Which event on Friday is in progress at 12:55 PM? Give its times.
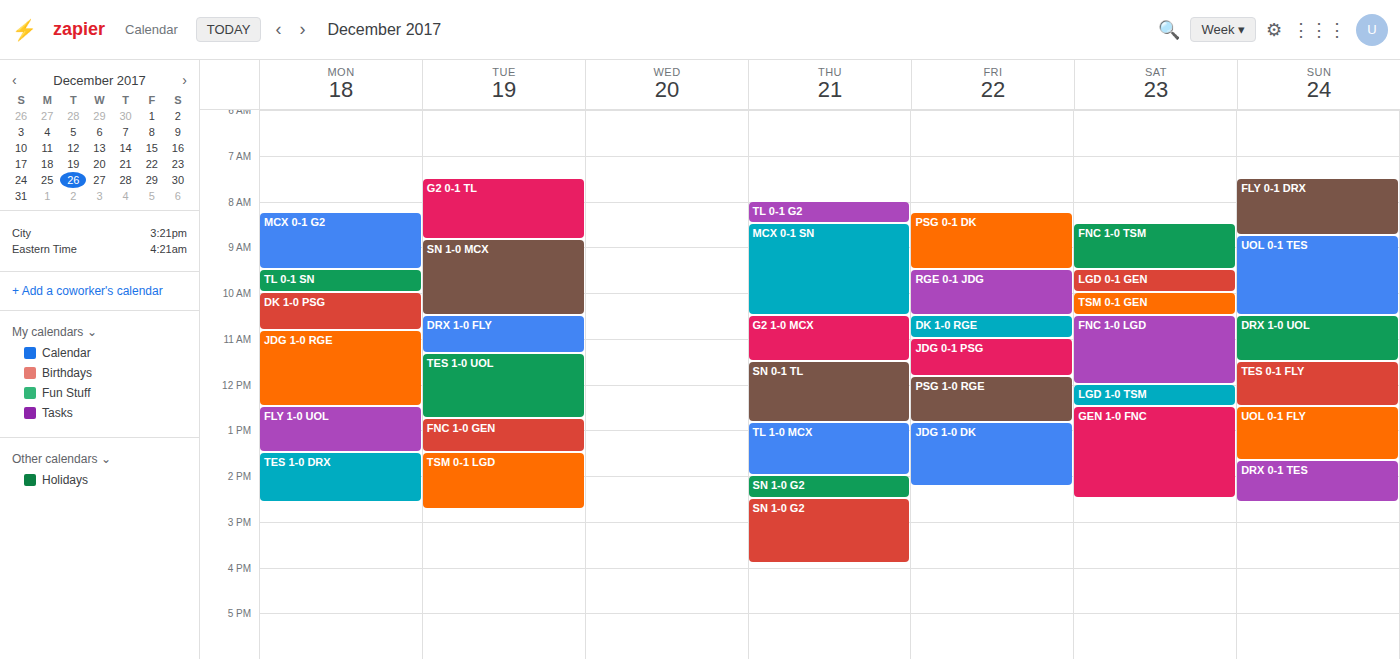
"JDG 1-0 DK", 12:50 PM to 2:15 PM